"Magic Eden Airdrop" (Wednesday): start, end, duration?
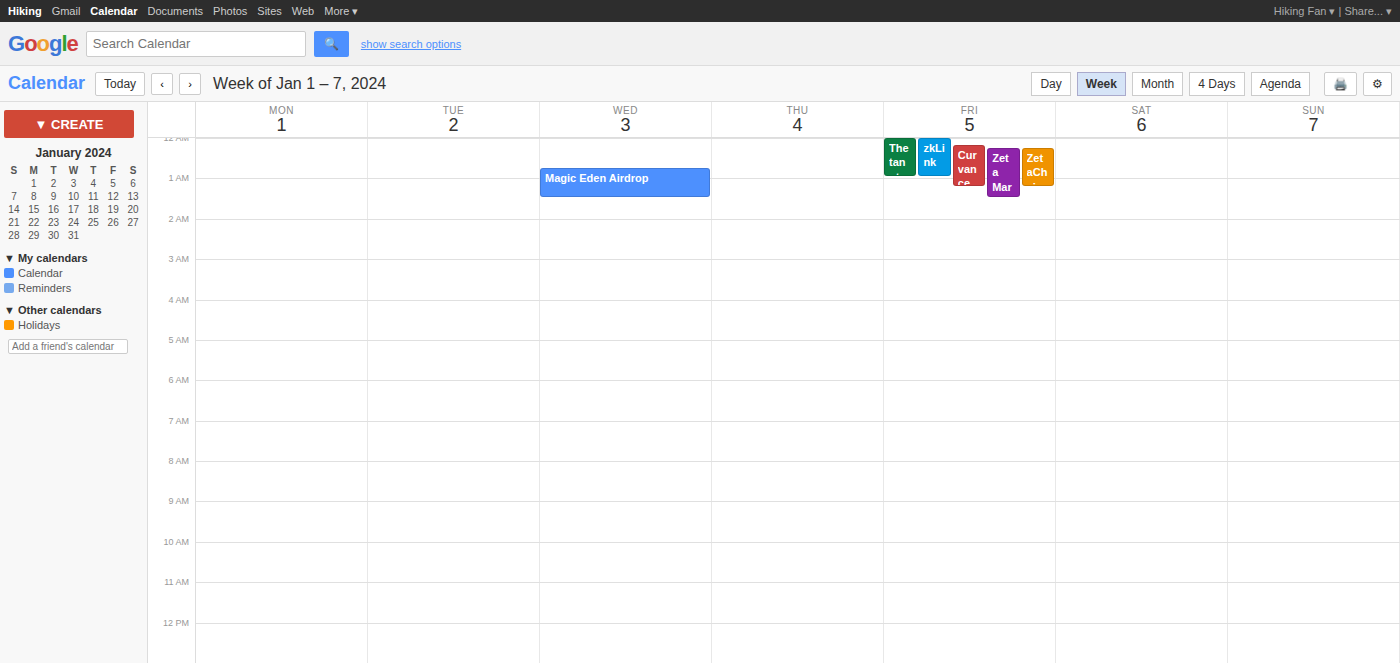
12:45 AM to 1:30 AM, 45 minutes